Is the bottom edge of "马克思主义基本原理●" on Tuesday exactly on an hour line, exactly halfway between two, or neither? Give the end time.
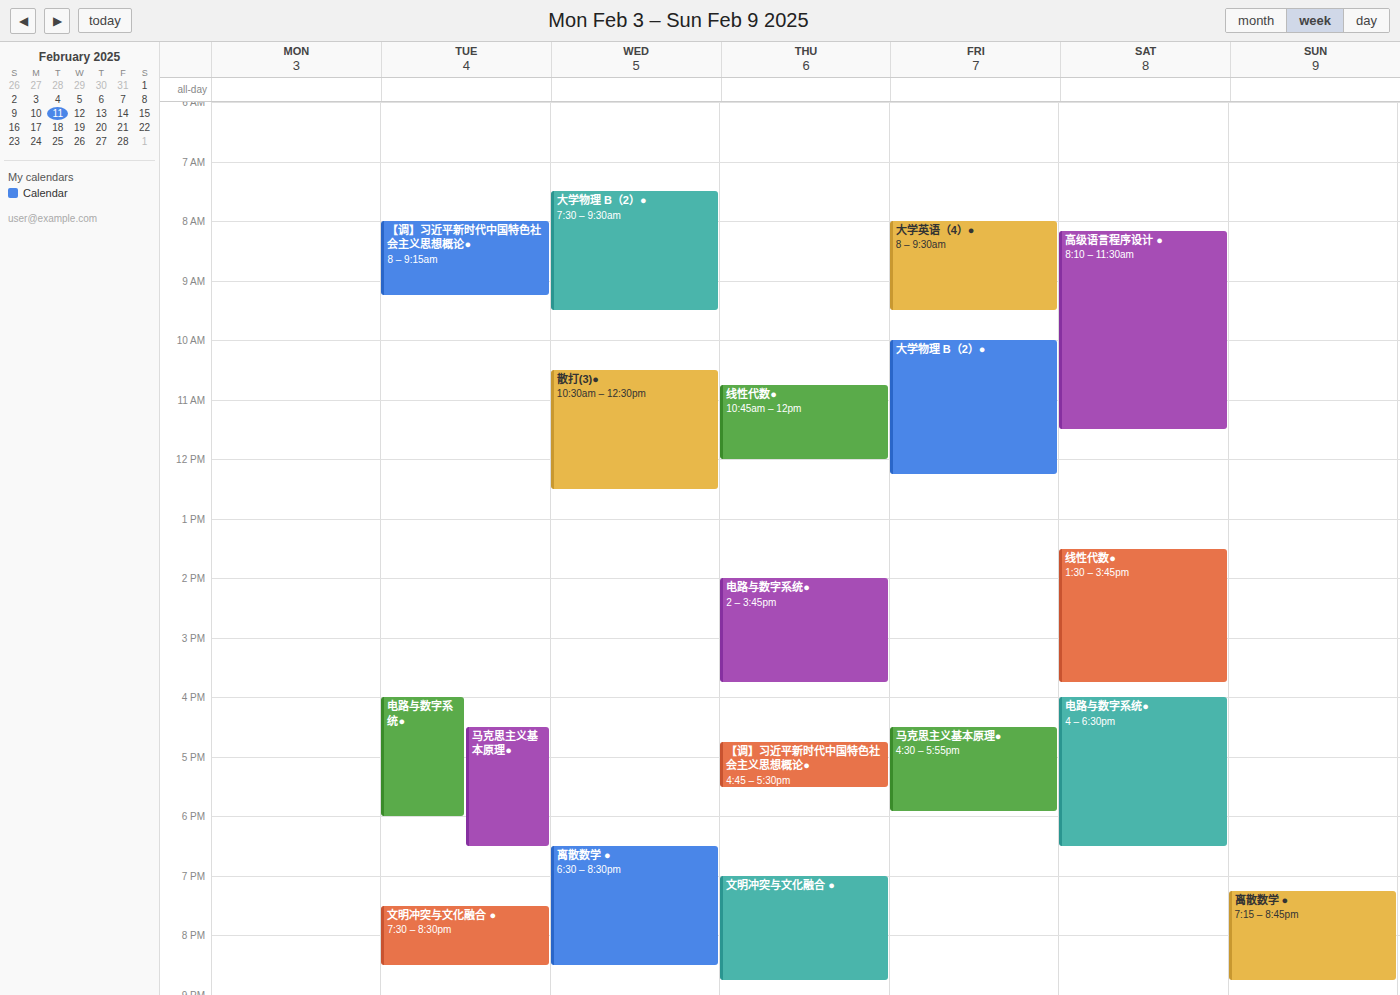
6:30 PM -- halfway between the 6 PM and 7 PM lines.